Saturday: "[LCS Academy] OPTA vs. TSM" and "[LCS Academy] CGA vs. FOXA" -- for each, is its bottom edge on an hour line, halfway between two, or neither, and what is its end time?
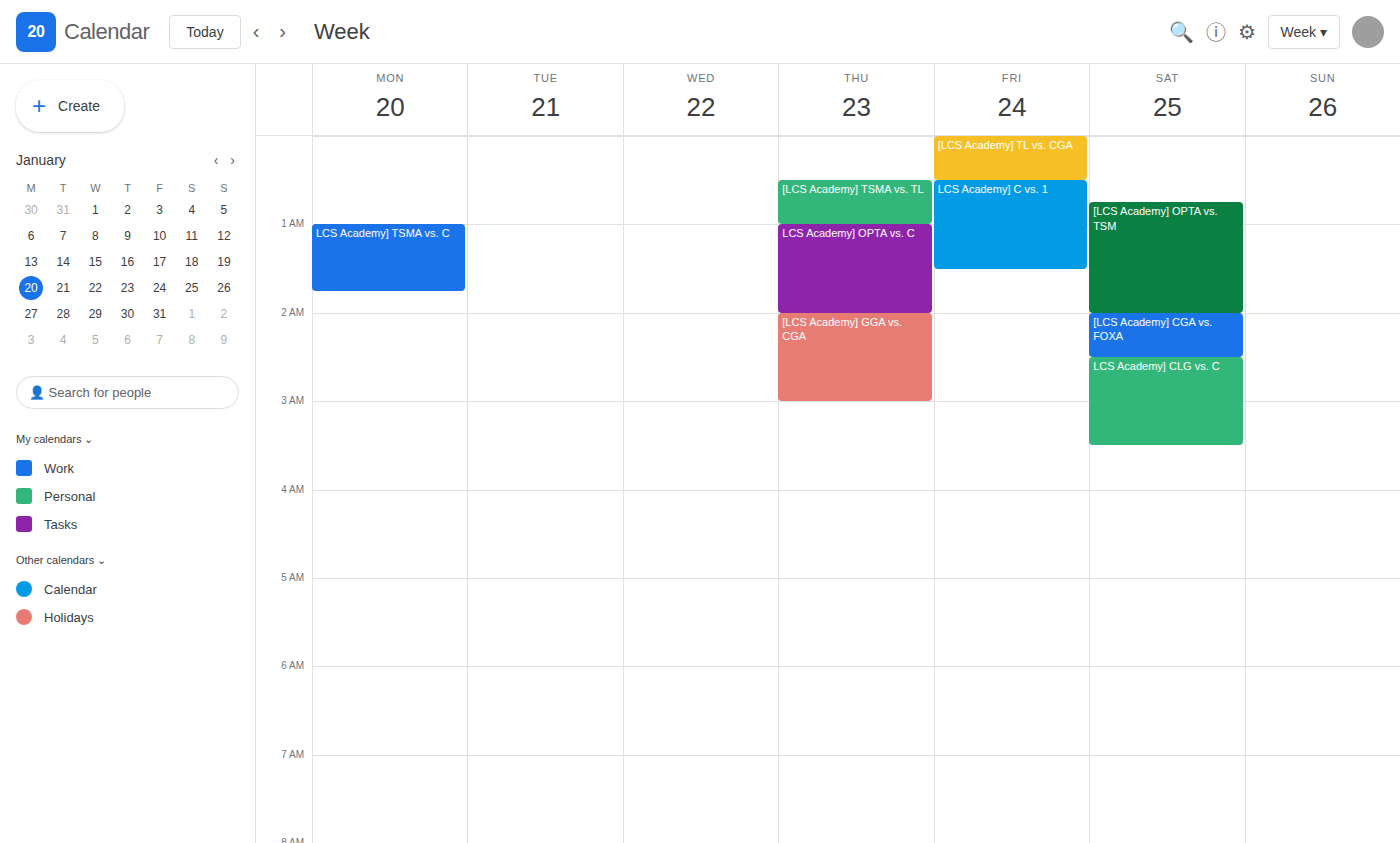
"[LCS Academy] OPTA vs. TSM": 2:00 AM, exactly on the 2 AM line. "[LCS Academy] CGA vs. FOXA": 2:30 AM, halfway between the 2 AM and 3 AM lines.